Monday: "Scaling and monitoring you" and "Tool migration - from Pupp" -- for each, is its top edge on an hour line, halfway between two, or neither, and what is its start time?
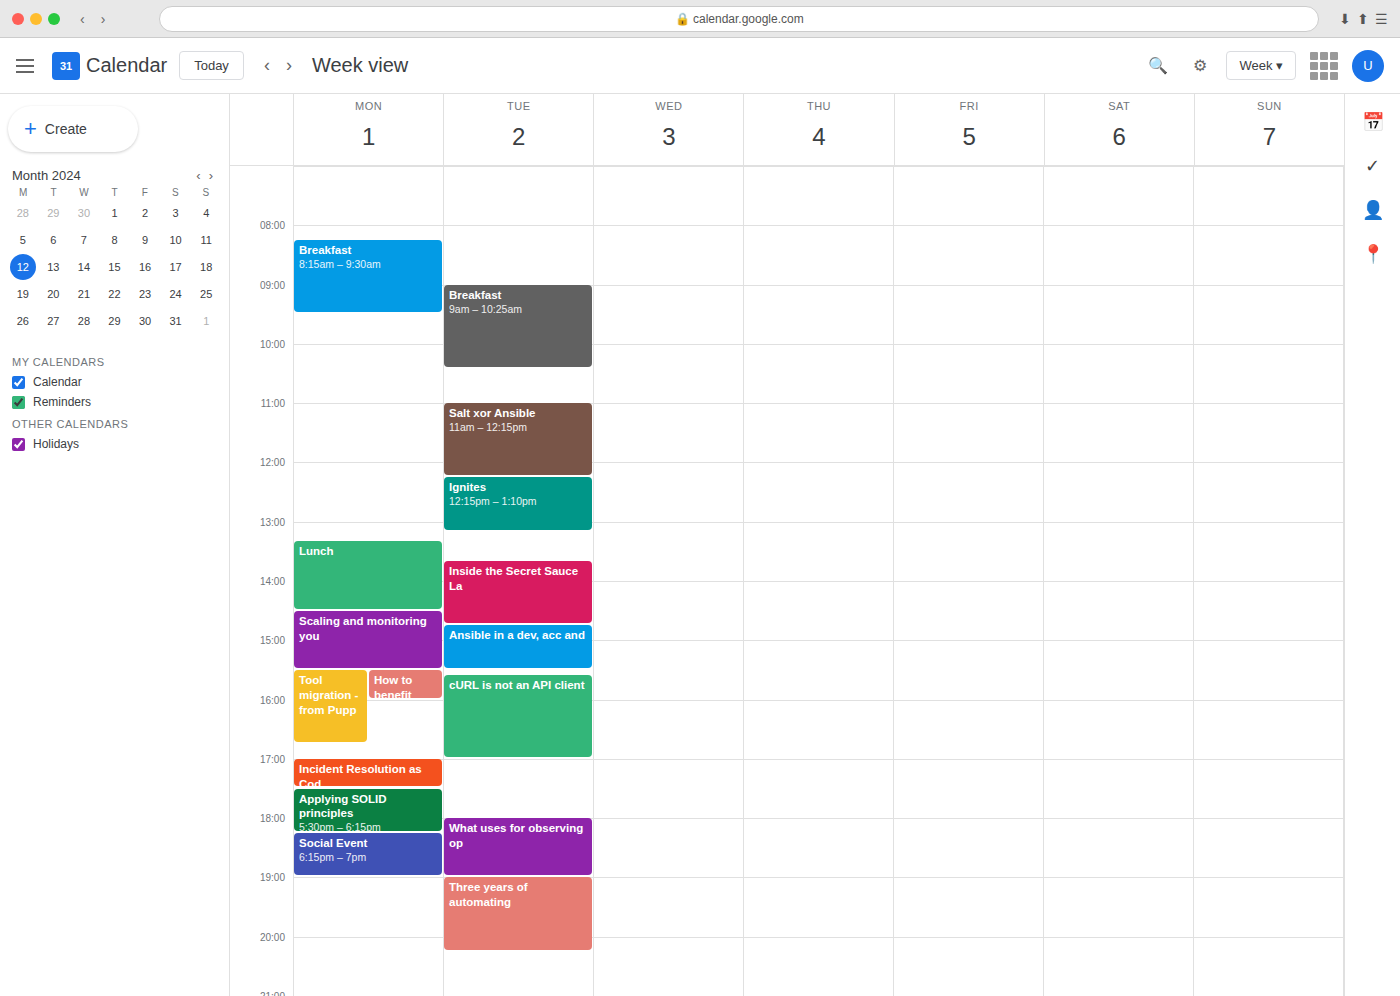
"Scaling and monitoring you": 2:30 PM, halfway between the 2 PM and 3 PM lines. "Tool migration - from Pupp": 3:30 PM, halfway between the 3 PM and 4 PM lines.